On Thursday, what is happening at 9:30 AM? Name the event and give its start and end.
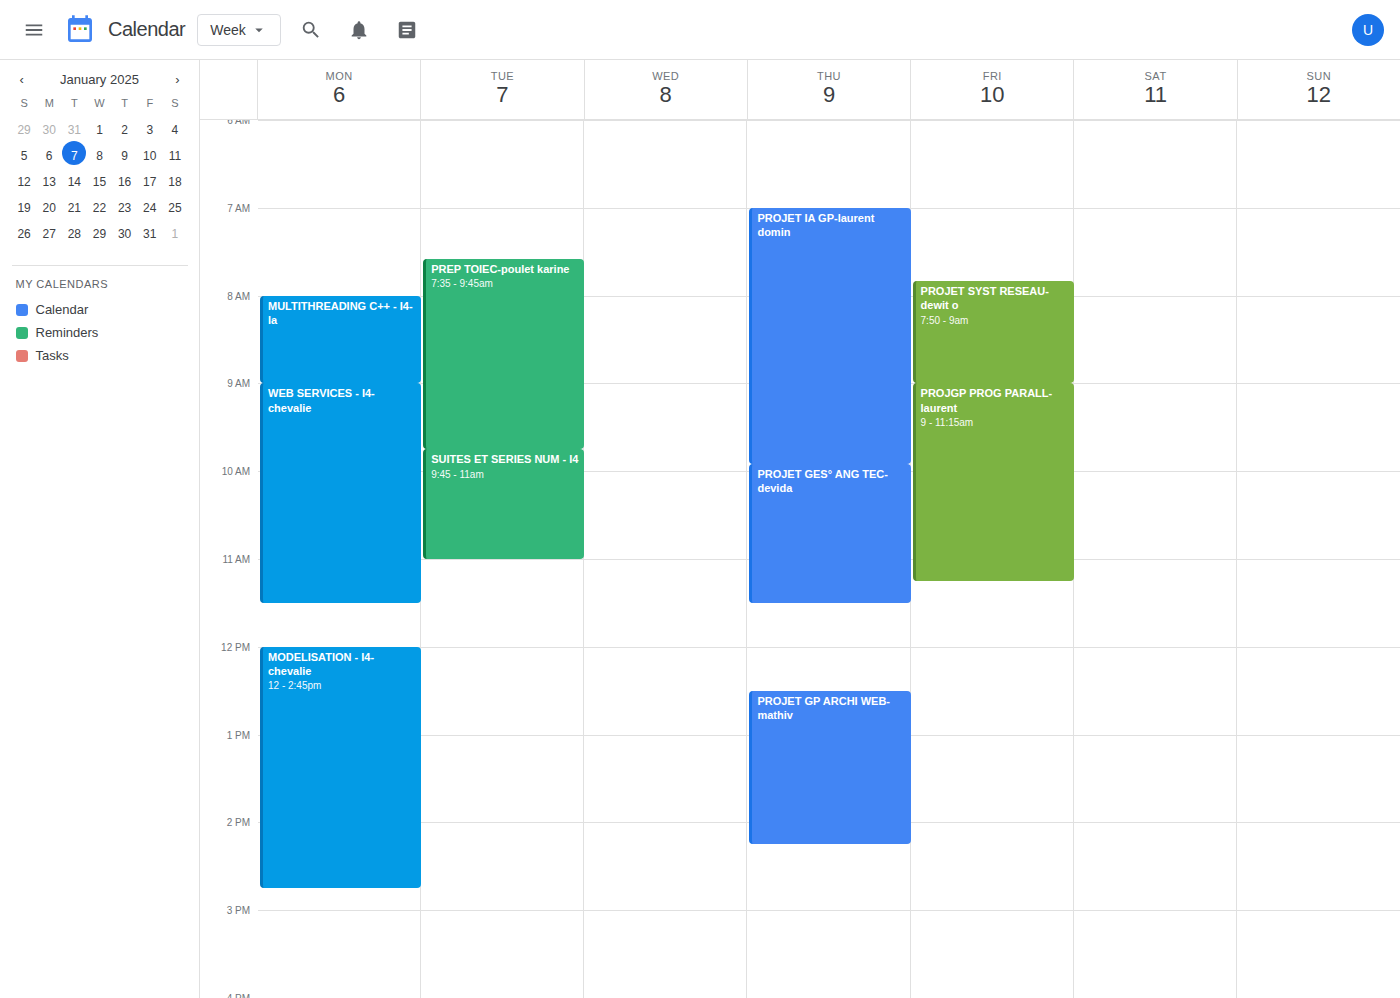
"PROJET IA GP-laurent domin", 7:00 AM to 9:55 AM